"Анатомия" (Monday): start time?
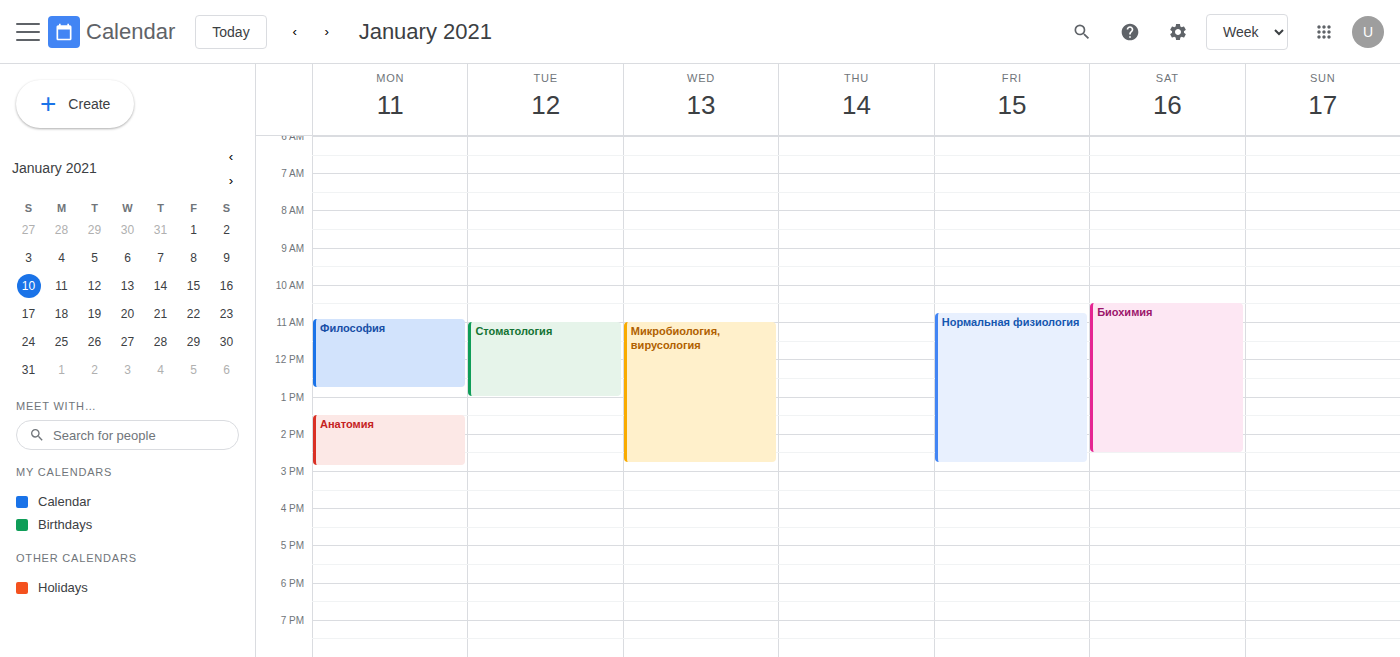
1:30 PM